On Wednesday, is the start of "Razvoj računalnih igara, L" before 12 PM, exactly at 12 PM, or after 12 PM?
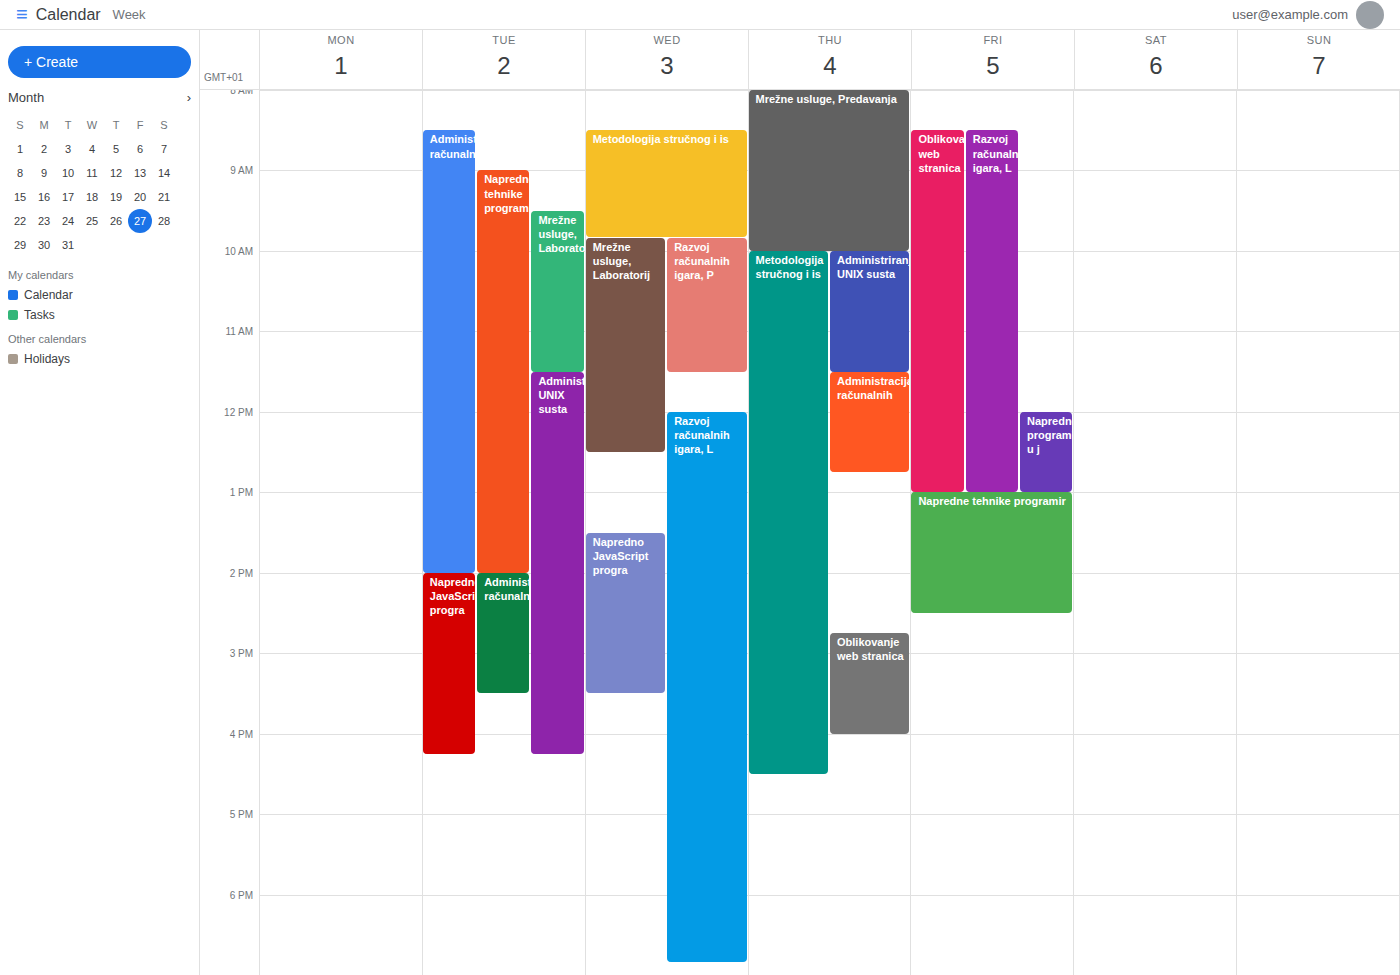
12:00 PM -- exactly at 12 PM, on the 12 PM line.